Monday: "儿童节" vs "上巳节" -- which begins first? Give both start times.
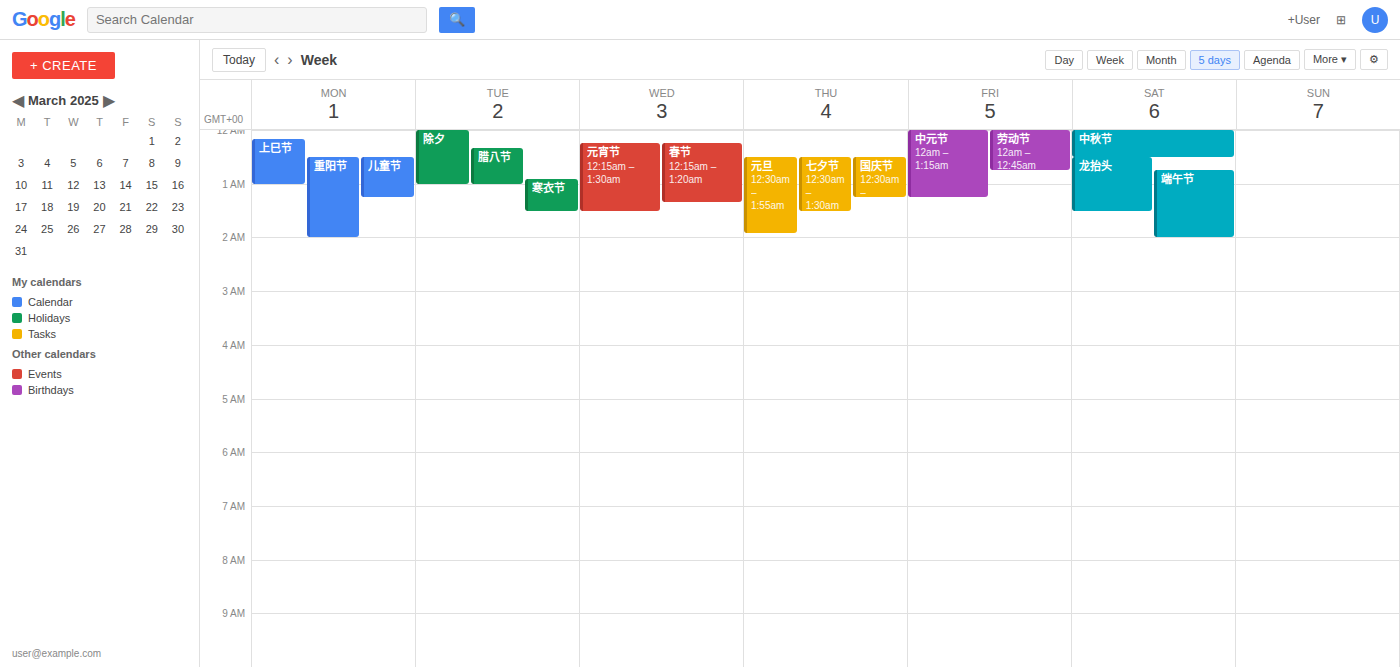
"上巳节" 12:10 AM; "儿童节" 12:30 AM.